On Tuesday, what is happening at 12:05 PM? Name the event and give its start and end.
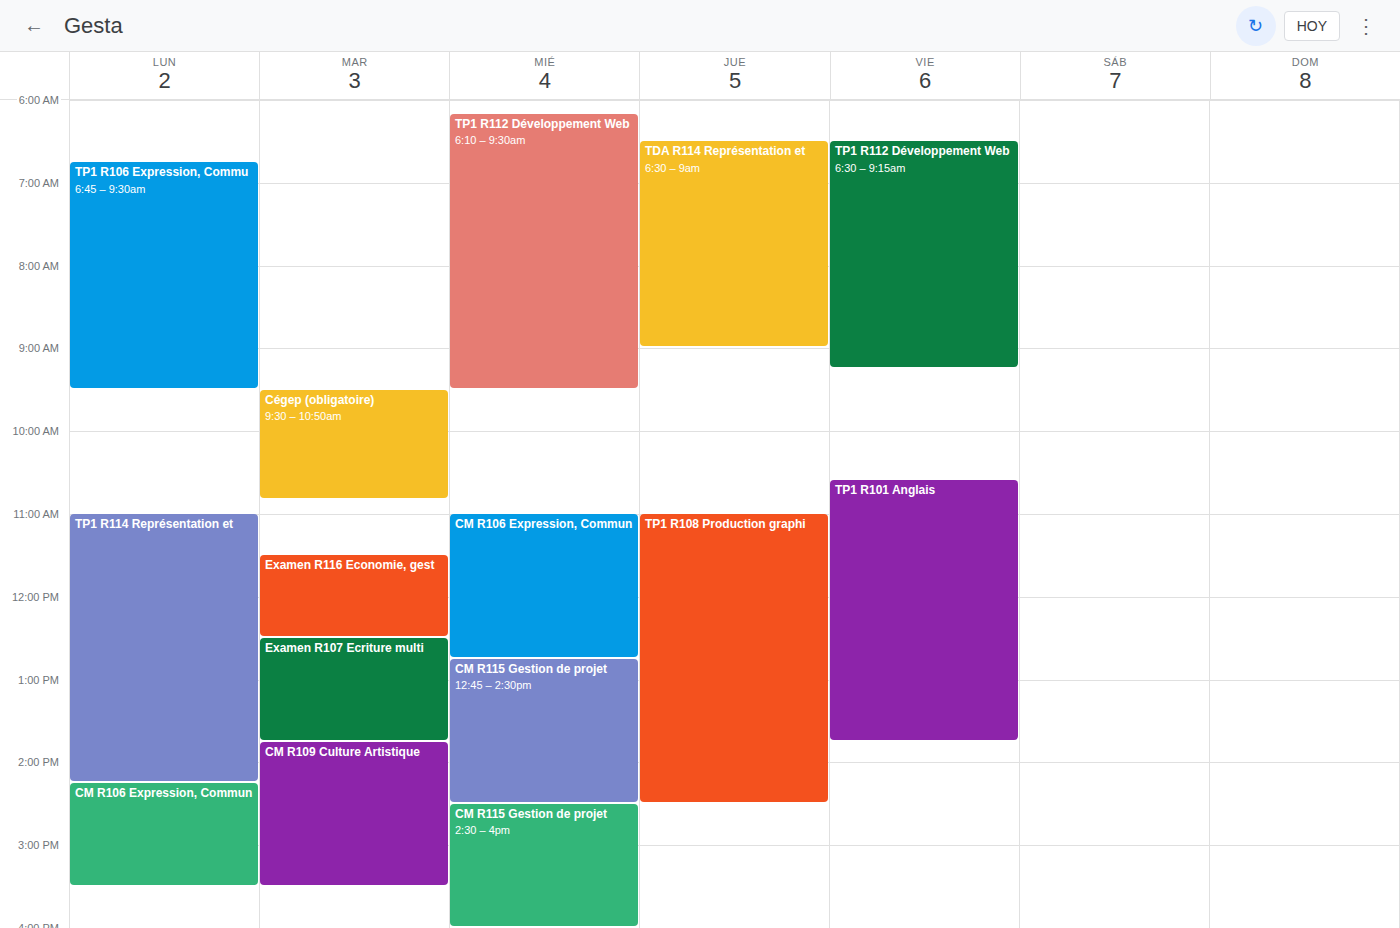
"Examen R116 Economie, gest", 11:30 AM to 12:30 PM